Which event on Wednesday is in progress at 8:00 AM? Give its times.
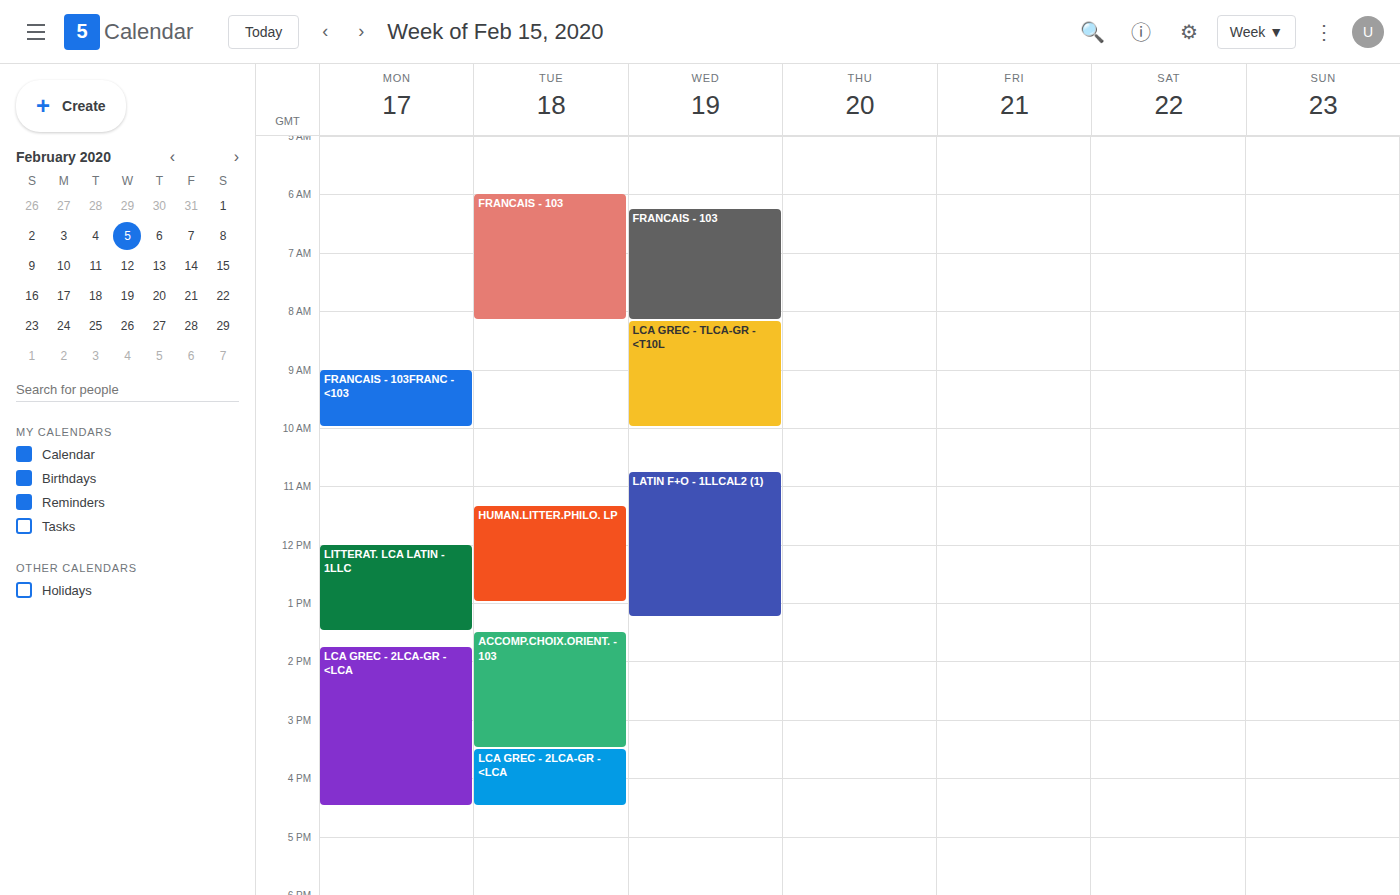
"FRANCAIS - 103", 6:15 AM to 8:10 AM